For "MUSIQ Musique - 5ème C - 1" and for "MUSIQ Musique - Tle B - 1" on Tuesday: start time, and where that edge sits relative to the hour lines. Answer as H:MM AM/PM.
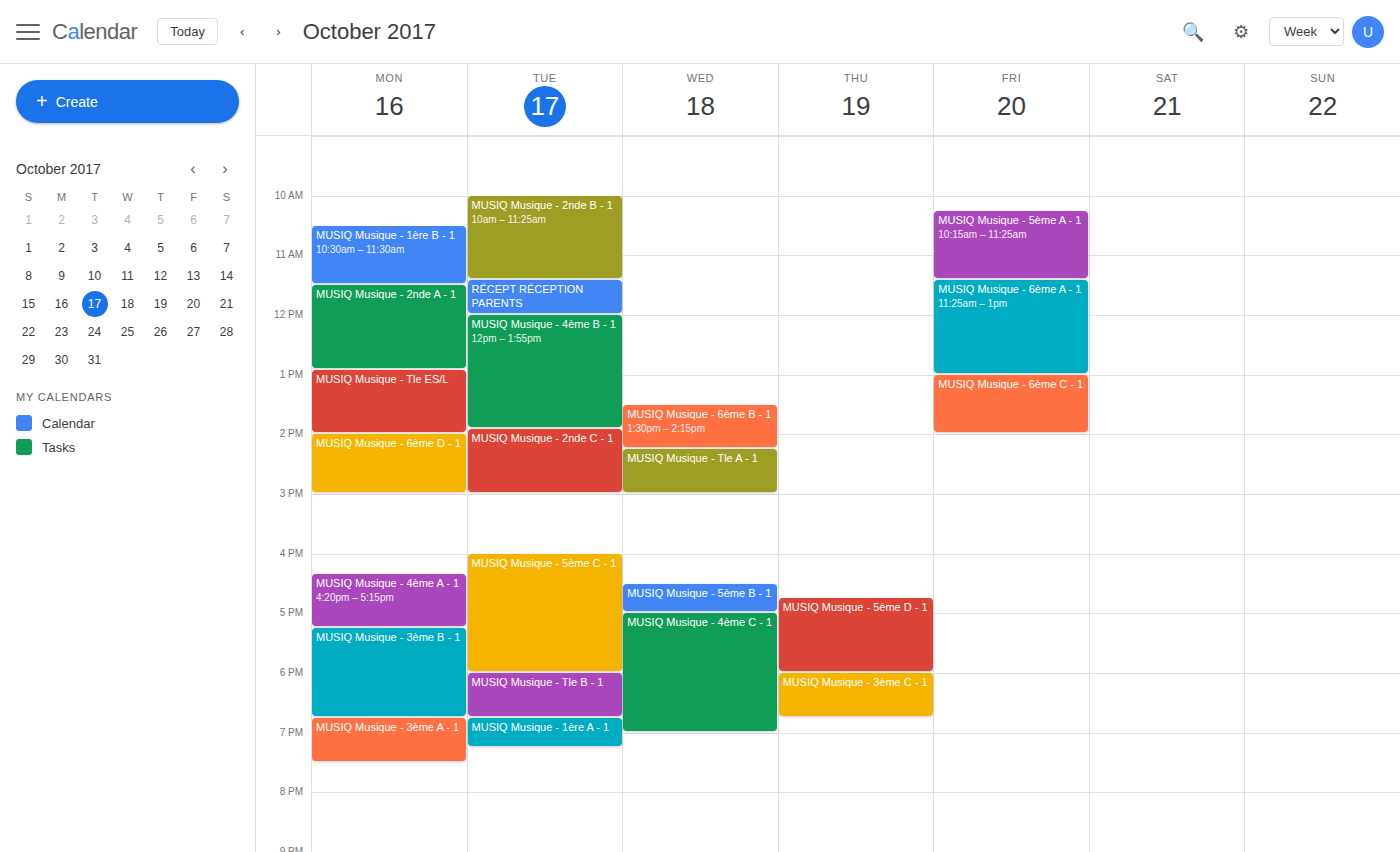
"MUSIQ Musique - 5ème C - 1": 4:00 PM, exactly on the 4 PM line. "MUSIQ Musique - Tle B - 1": 6:00 PM, exactly on the 6 PM line.